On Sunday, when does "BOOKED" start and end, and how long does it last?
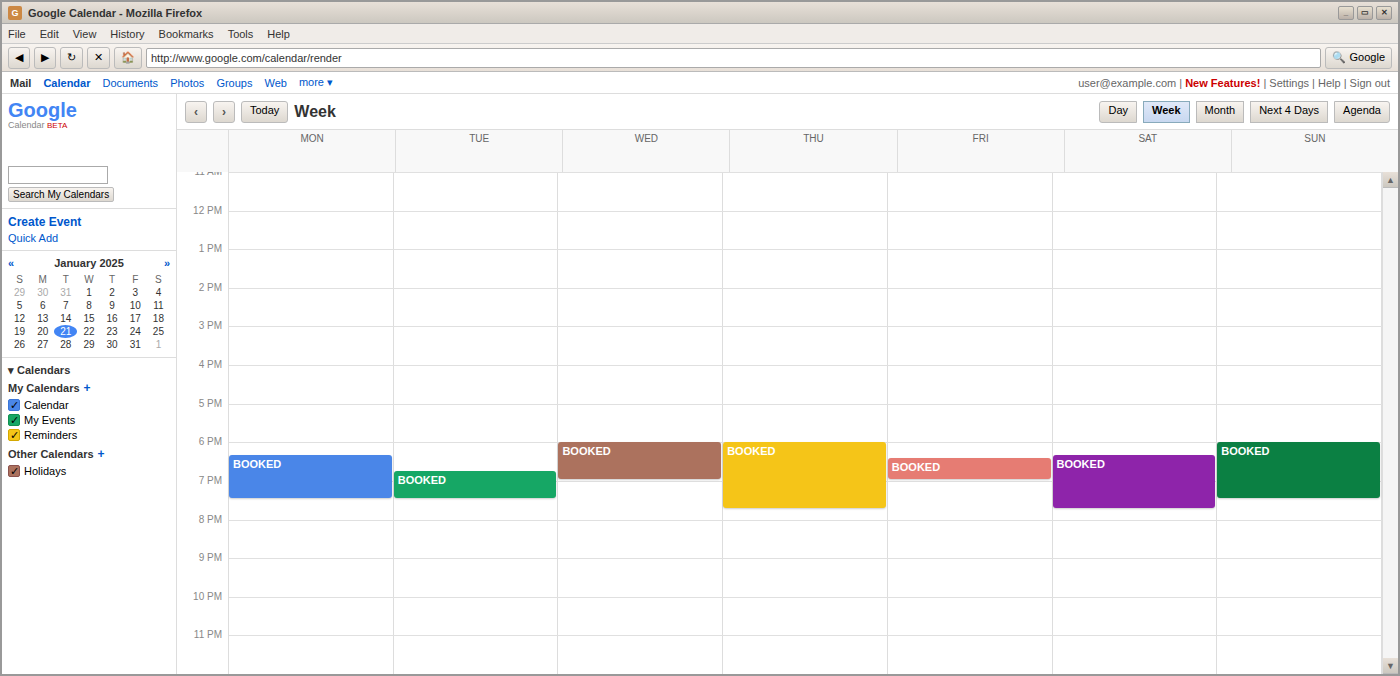
6:00 PM to 7:30 PM, 1 hour 30 minutes